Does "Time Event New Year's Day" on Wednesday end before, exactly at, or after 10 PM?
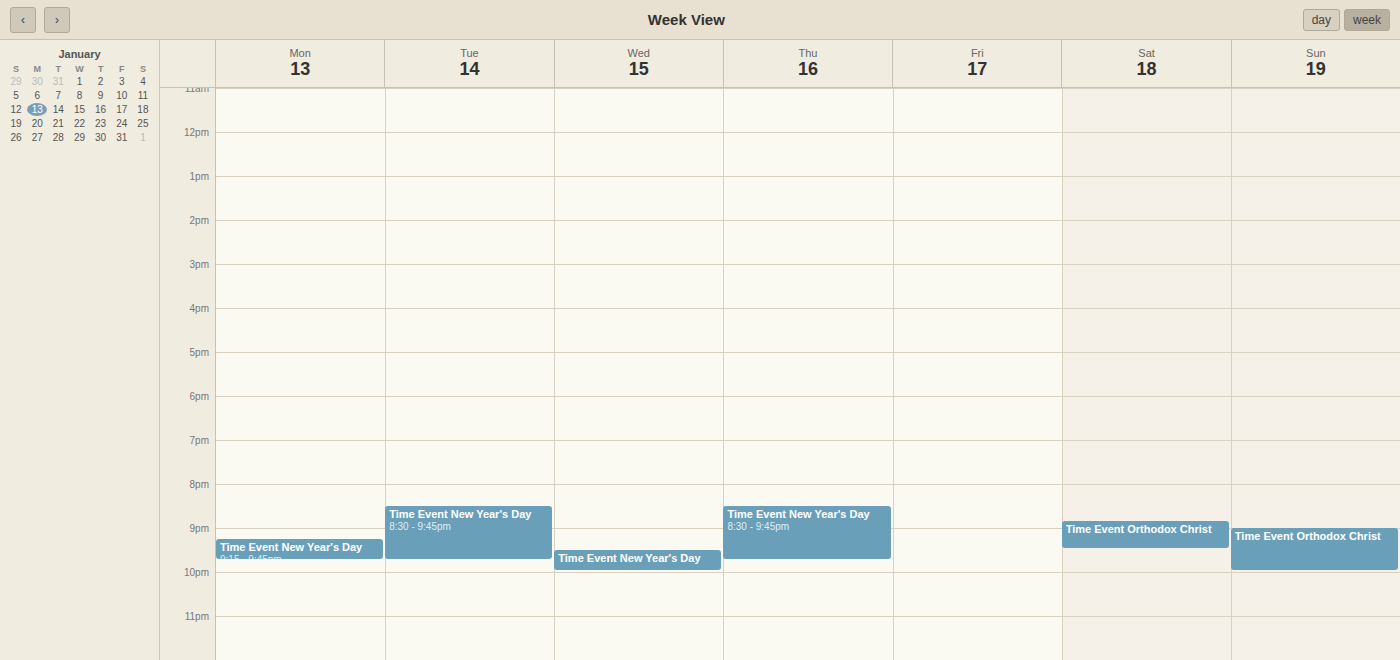
10:00 PM -- exactly at 10 PM, on the 10 PM line.